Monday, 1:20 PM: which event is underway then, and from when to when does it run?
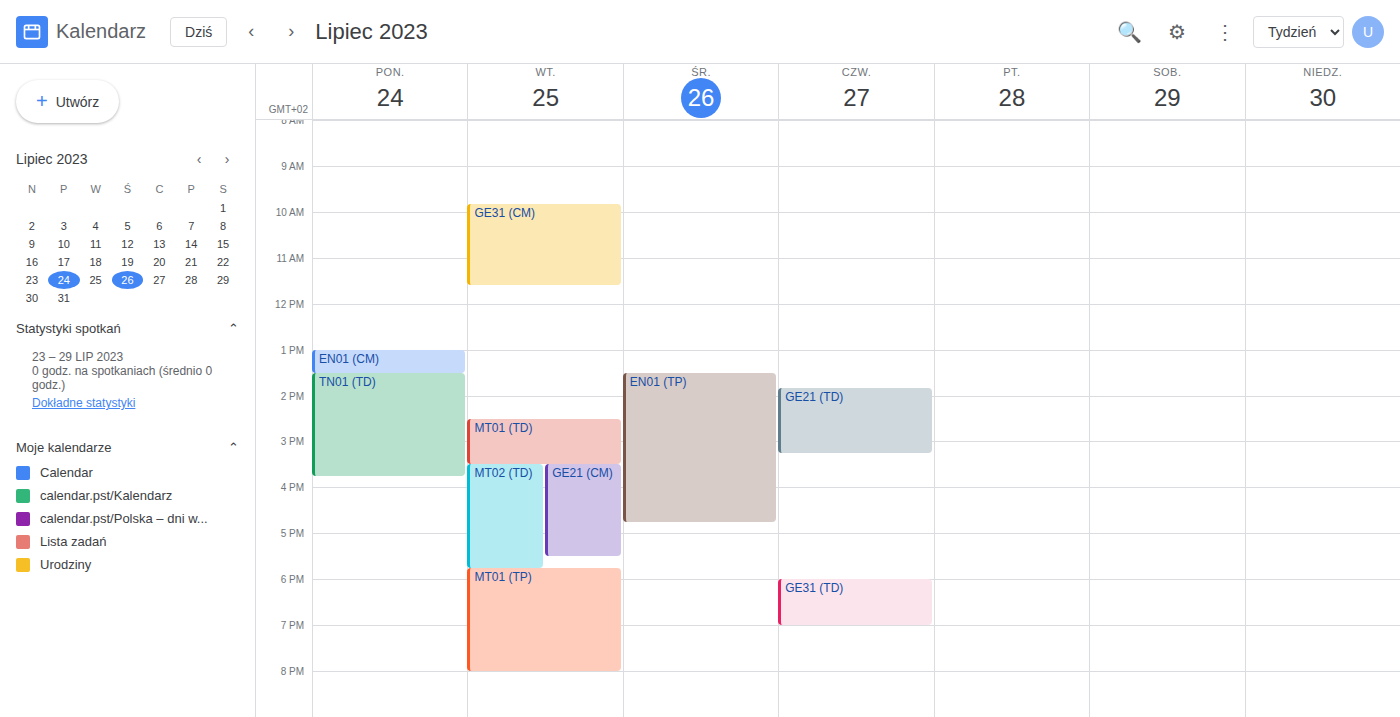
"EN01 (CM)", 1:00 PM to 1:30 PM